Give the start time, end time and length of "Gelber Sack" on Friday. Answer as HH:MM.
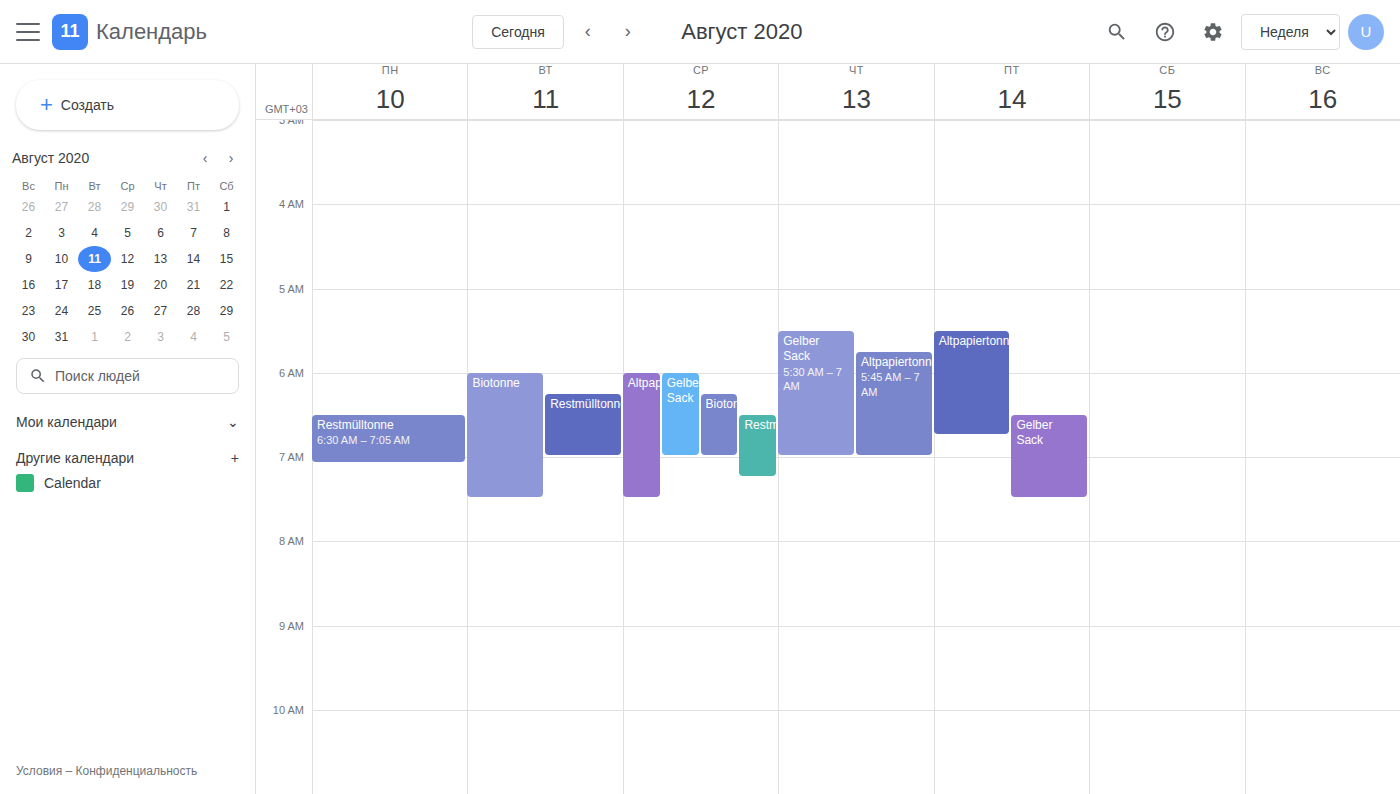
06:30 to 07:30, 1 hour